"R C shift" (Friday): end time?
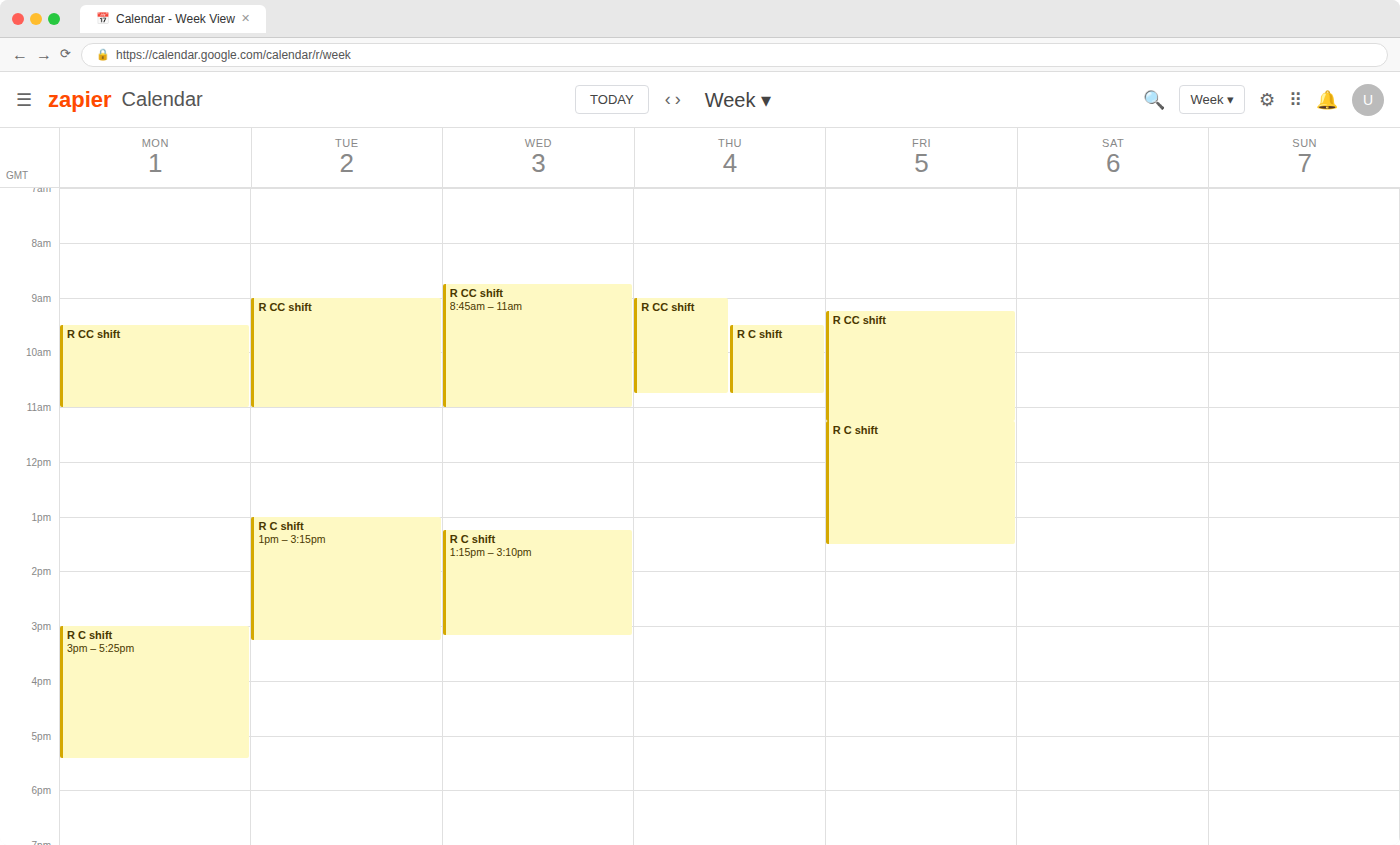
1:30 PM